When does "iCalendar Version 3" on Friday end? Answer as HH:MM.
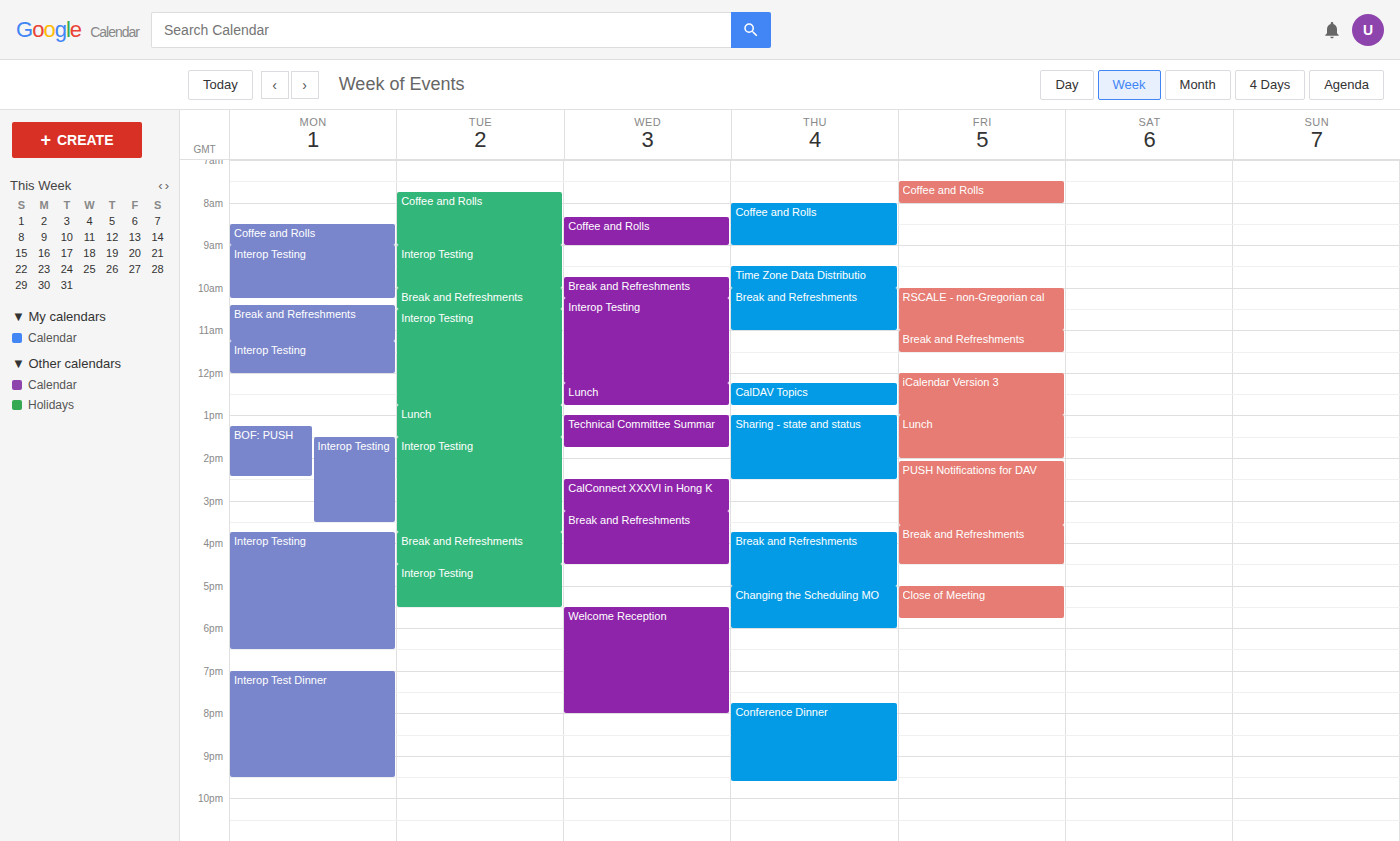
13:00